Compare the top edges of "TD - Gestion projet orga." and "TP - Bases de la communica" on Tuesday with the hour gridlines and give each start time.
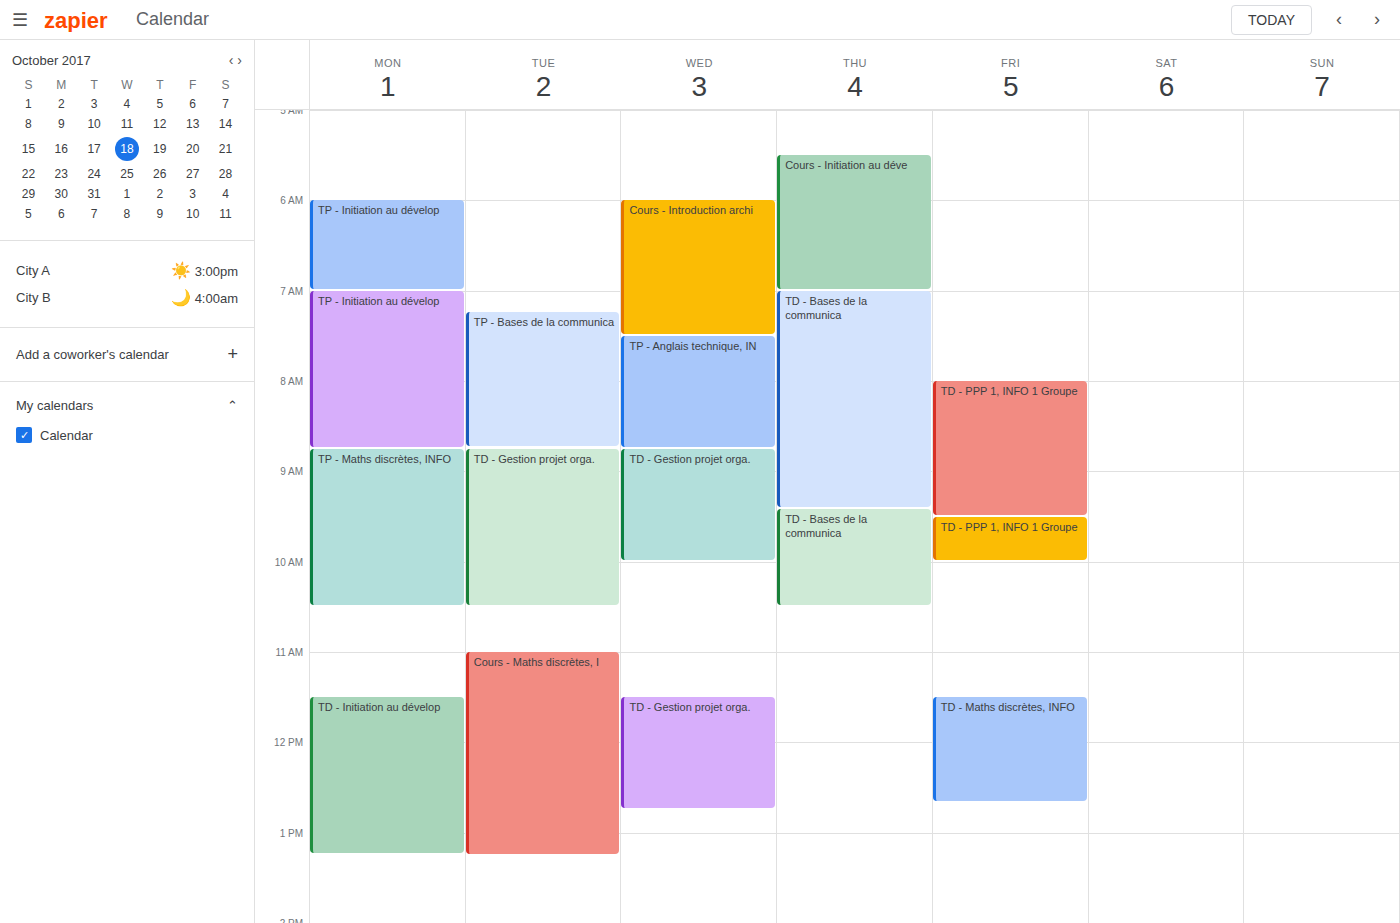
"TD - Gestion projet orga.": 8:45 AM, neither: three quarters of the way from the 8 AM line to the 9 AM line. "TP - Bases de la communica": 7:15 AM, neither: a quarter of the way from the 7 AM line to the 8 AM line.